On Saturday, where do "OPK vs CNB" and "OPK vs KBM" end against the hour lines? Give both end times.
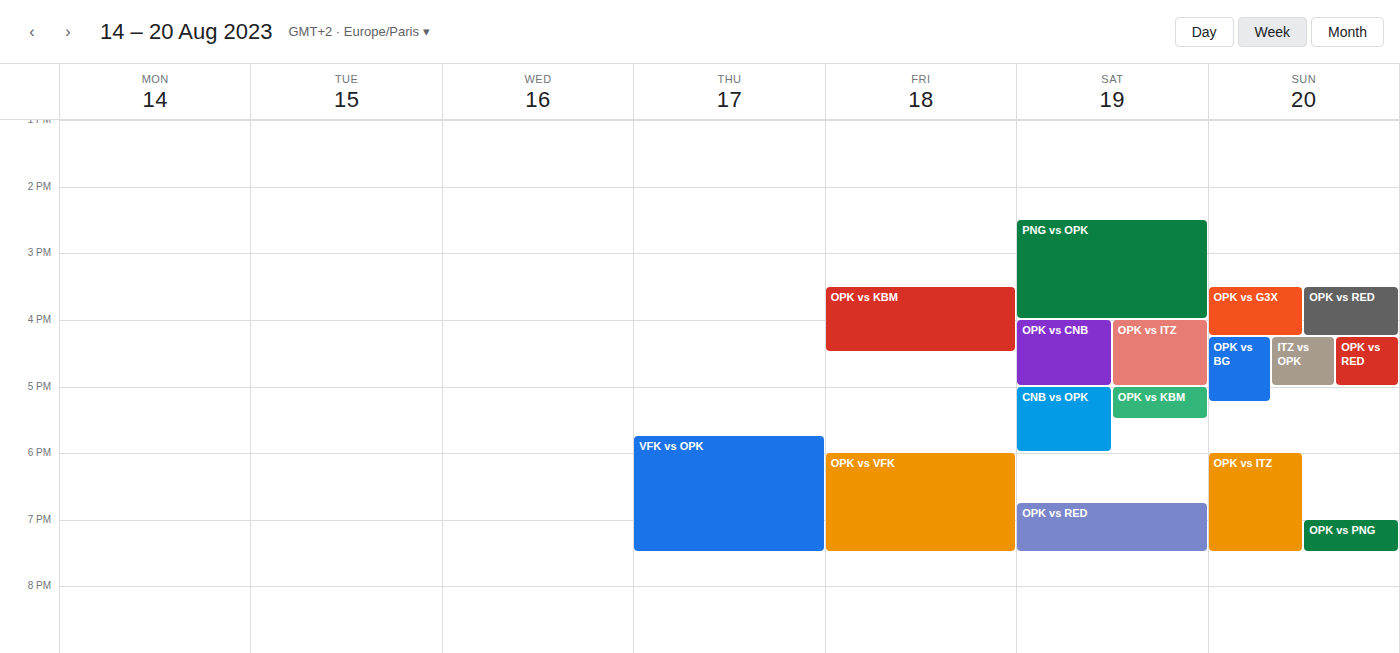
"OPK vs CNB": 5:00 PM, exactly on the 5 PM line. "OPK vs KBM": 5:30 PM, halfway between the 5 PM and 6 PM lines.